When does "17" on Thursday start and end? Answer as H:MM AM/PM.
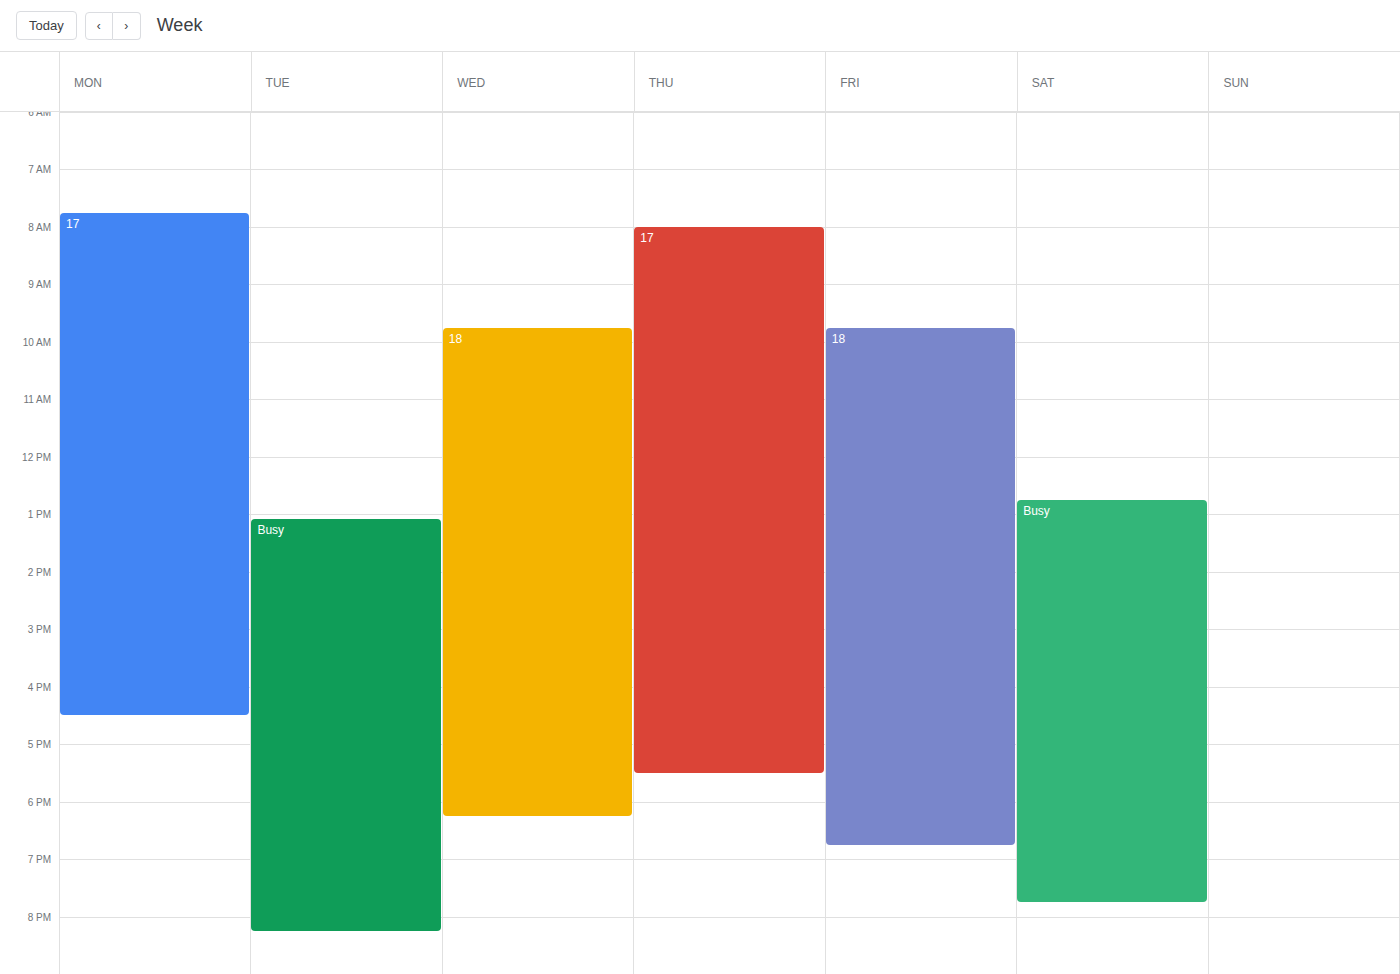
8:00 AM to 5:30 PM